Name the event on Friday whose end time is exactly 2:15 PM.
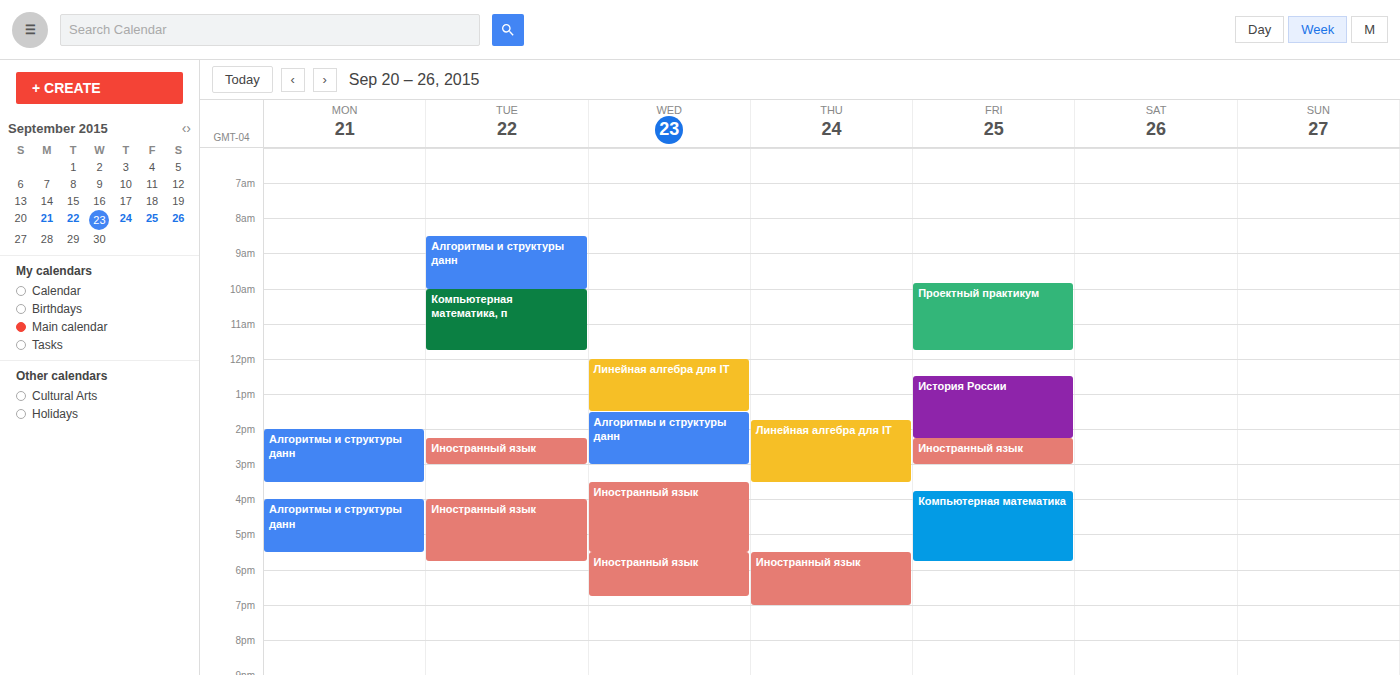
"История России"